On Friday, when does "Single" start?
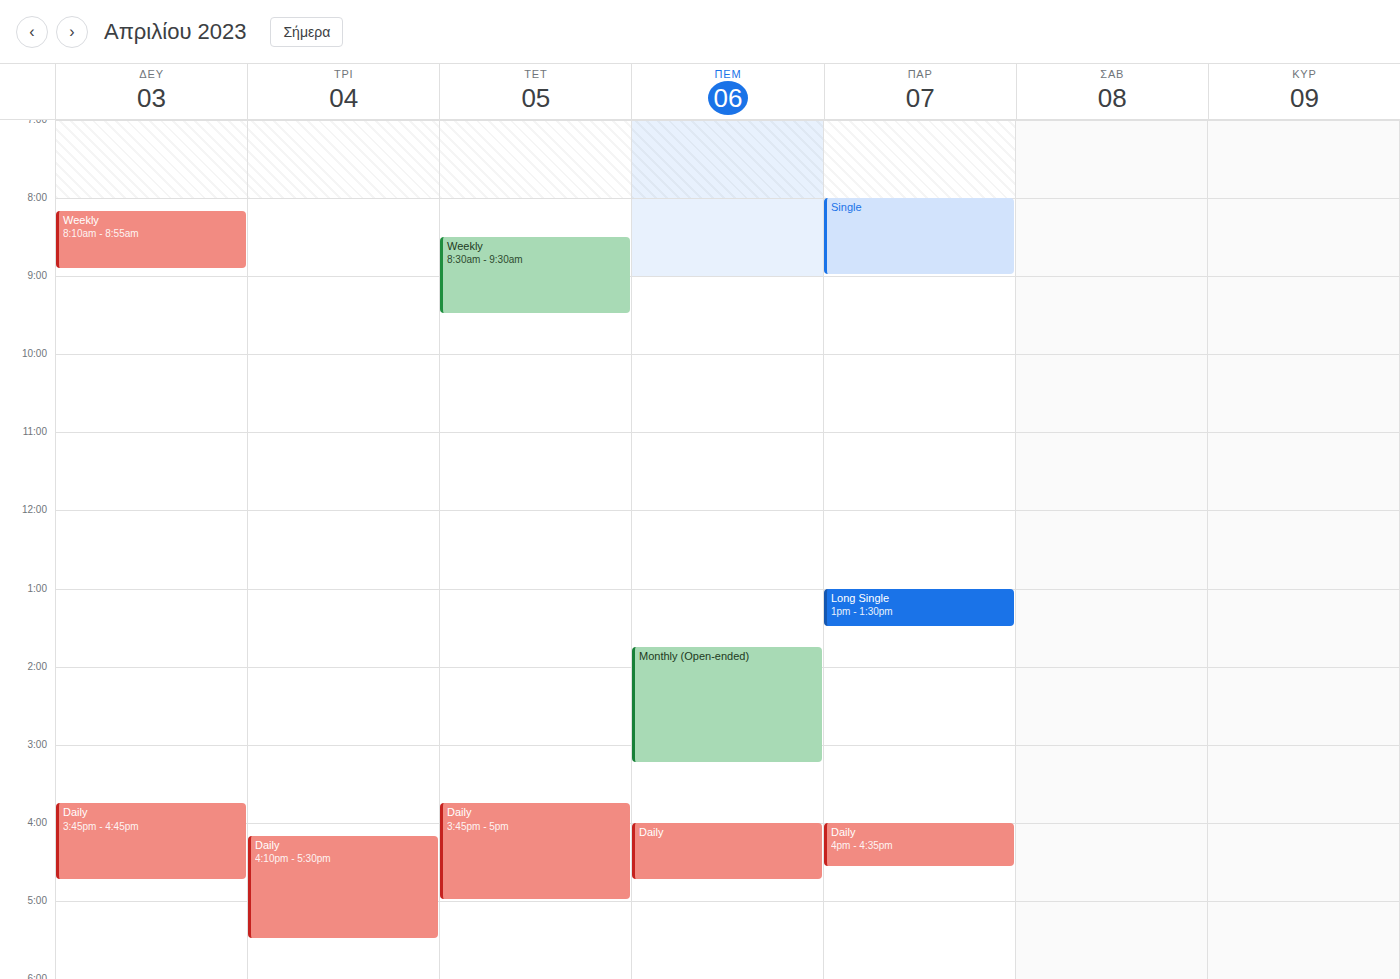
8:00 AM